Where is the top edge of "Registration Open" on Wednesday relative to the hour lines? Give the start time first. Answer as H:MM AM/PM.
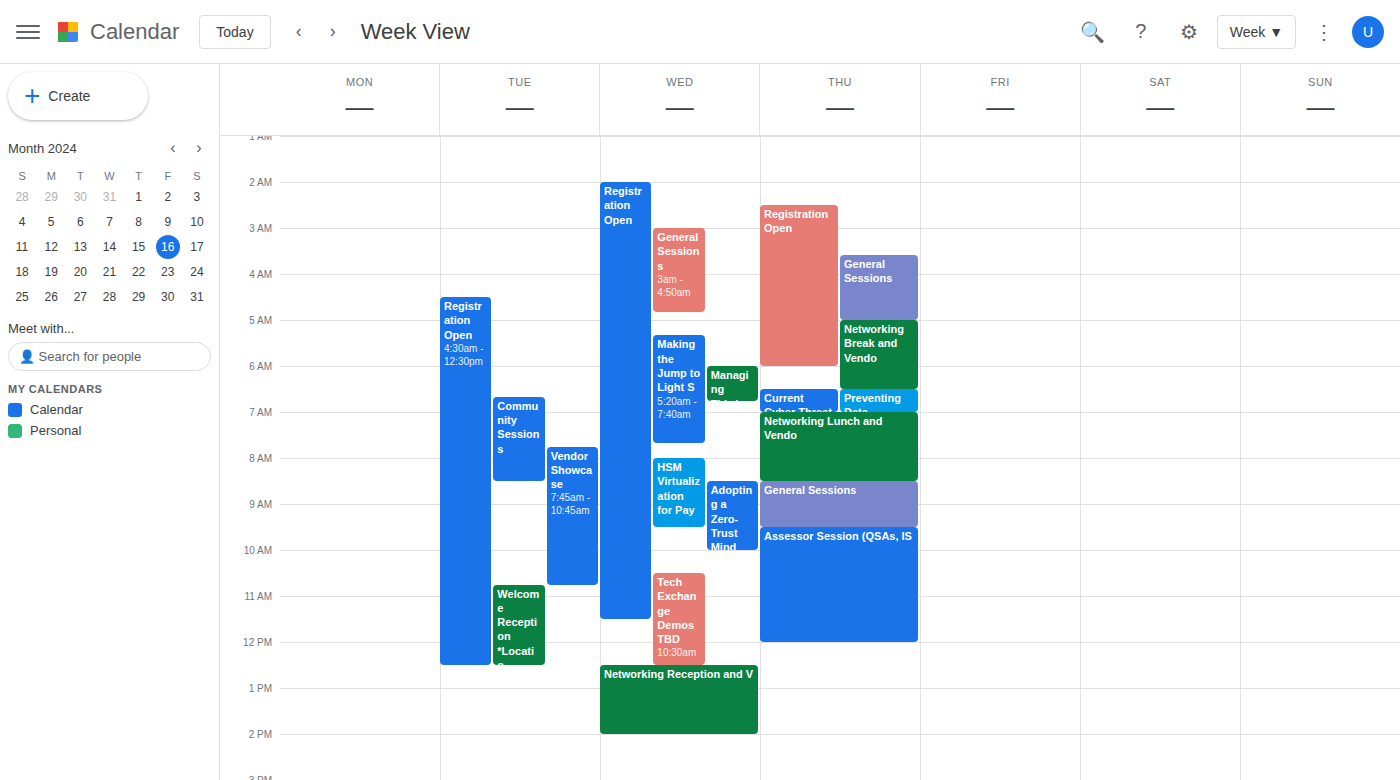
2:00 AM -- exactly on the 2 AM line.